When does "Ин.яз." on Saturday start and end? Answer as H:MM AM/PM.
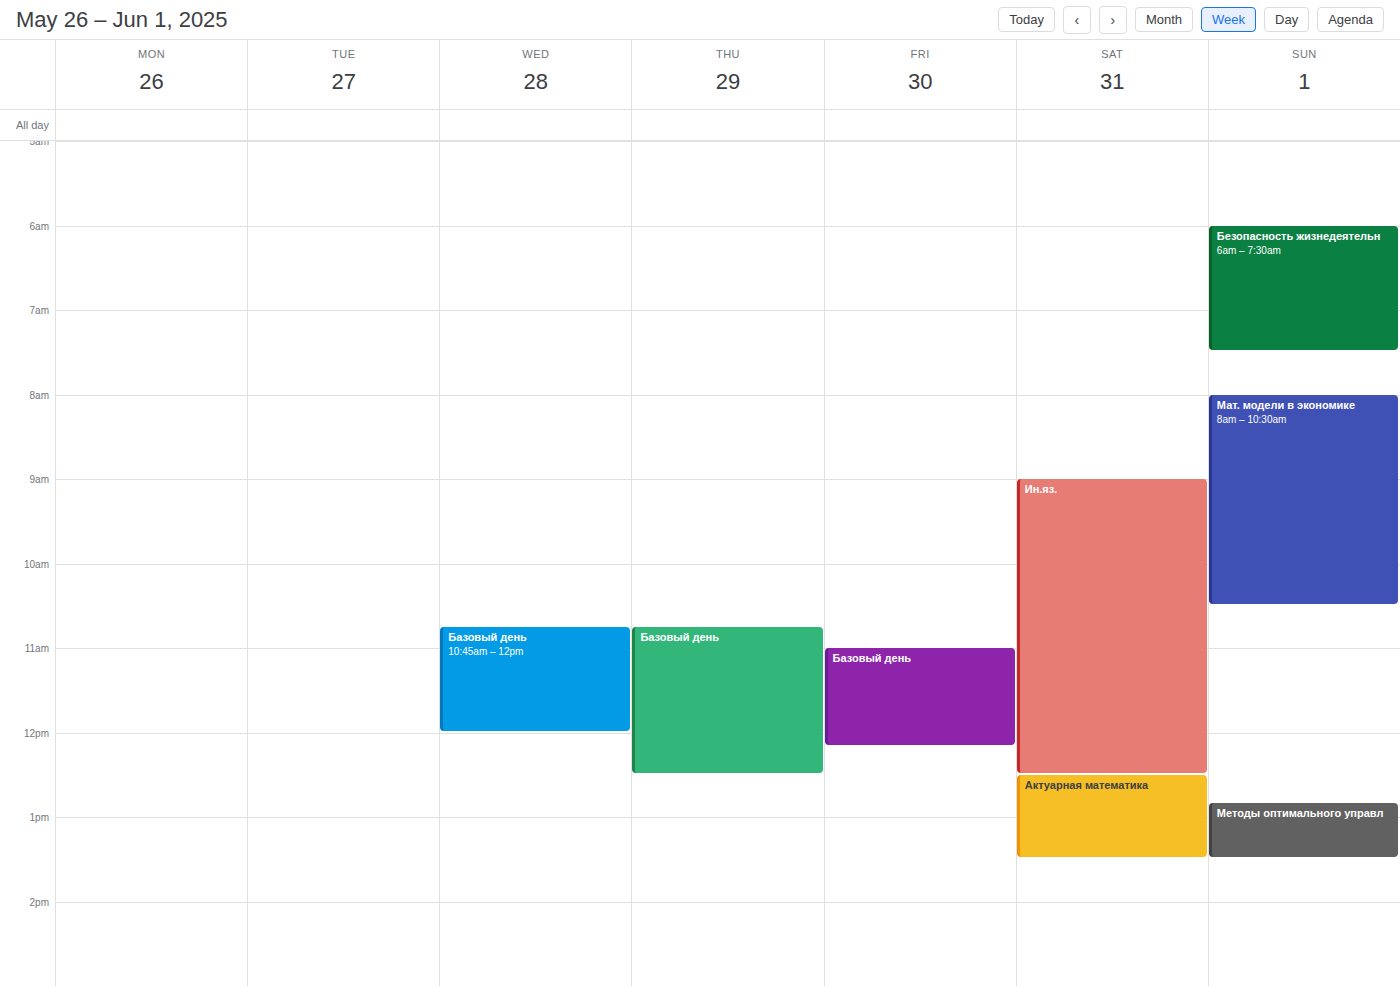
9:00 AM to 12:30 PM